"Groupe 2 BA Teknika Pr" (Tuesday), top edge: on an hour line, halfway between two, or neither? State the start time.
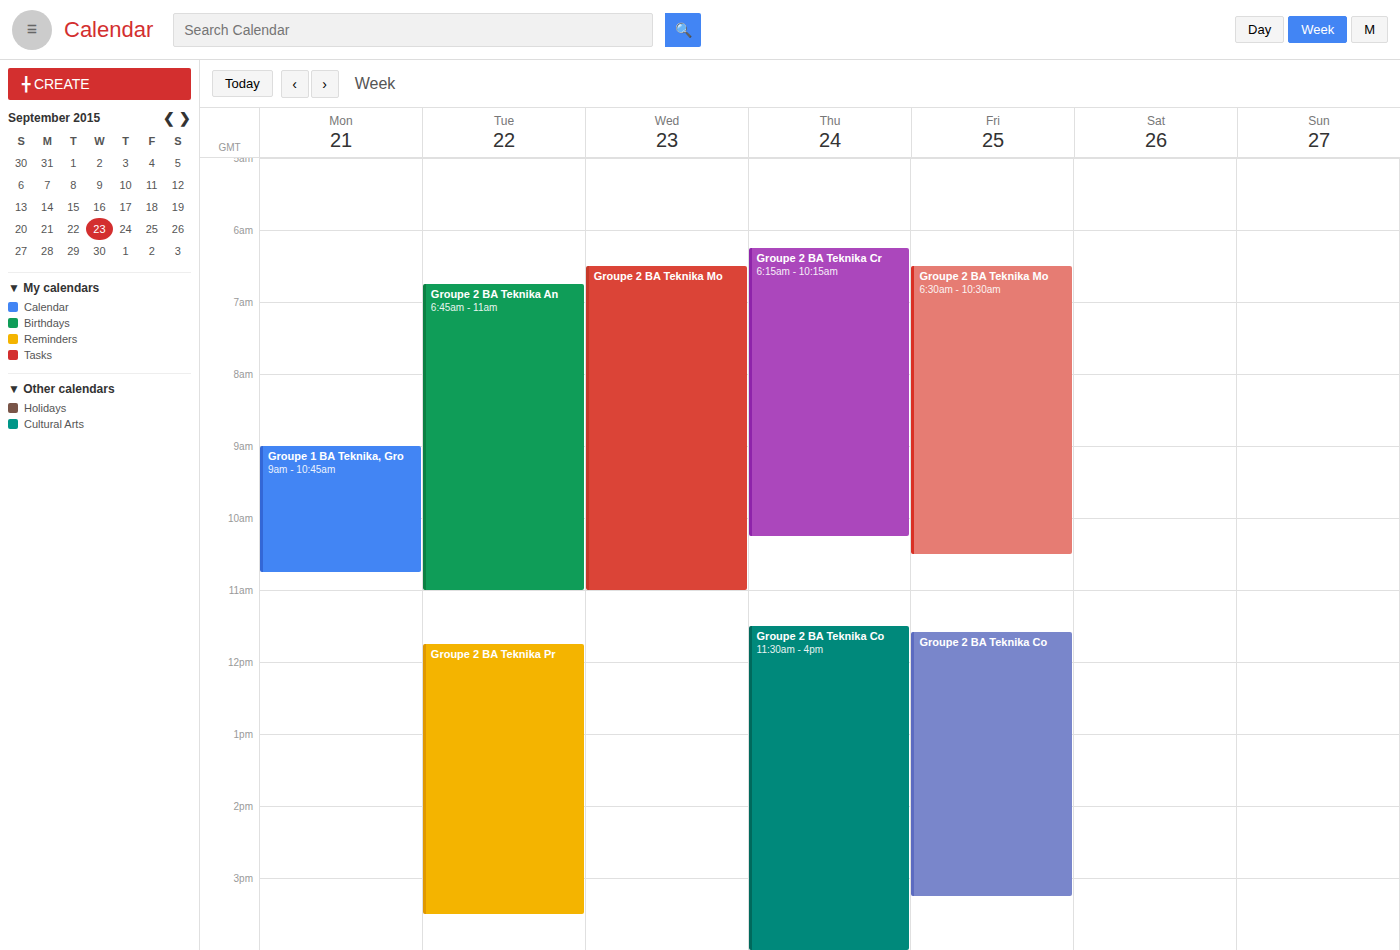
11:45 AM -- neither: three quarters of the way from the 11 AM line to the 12 PM line.